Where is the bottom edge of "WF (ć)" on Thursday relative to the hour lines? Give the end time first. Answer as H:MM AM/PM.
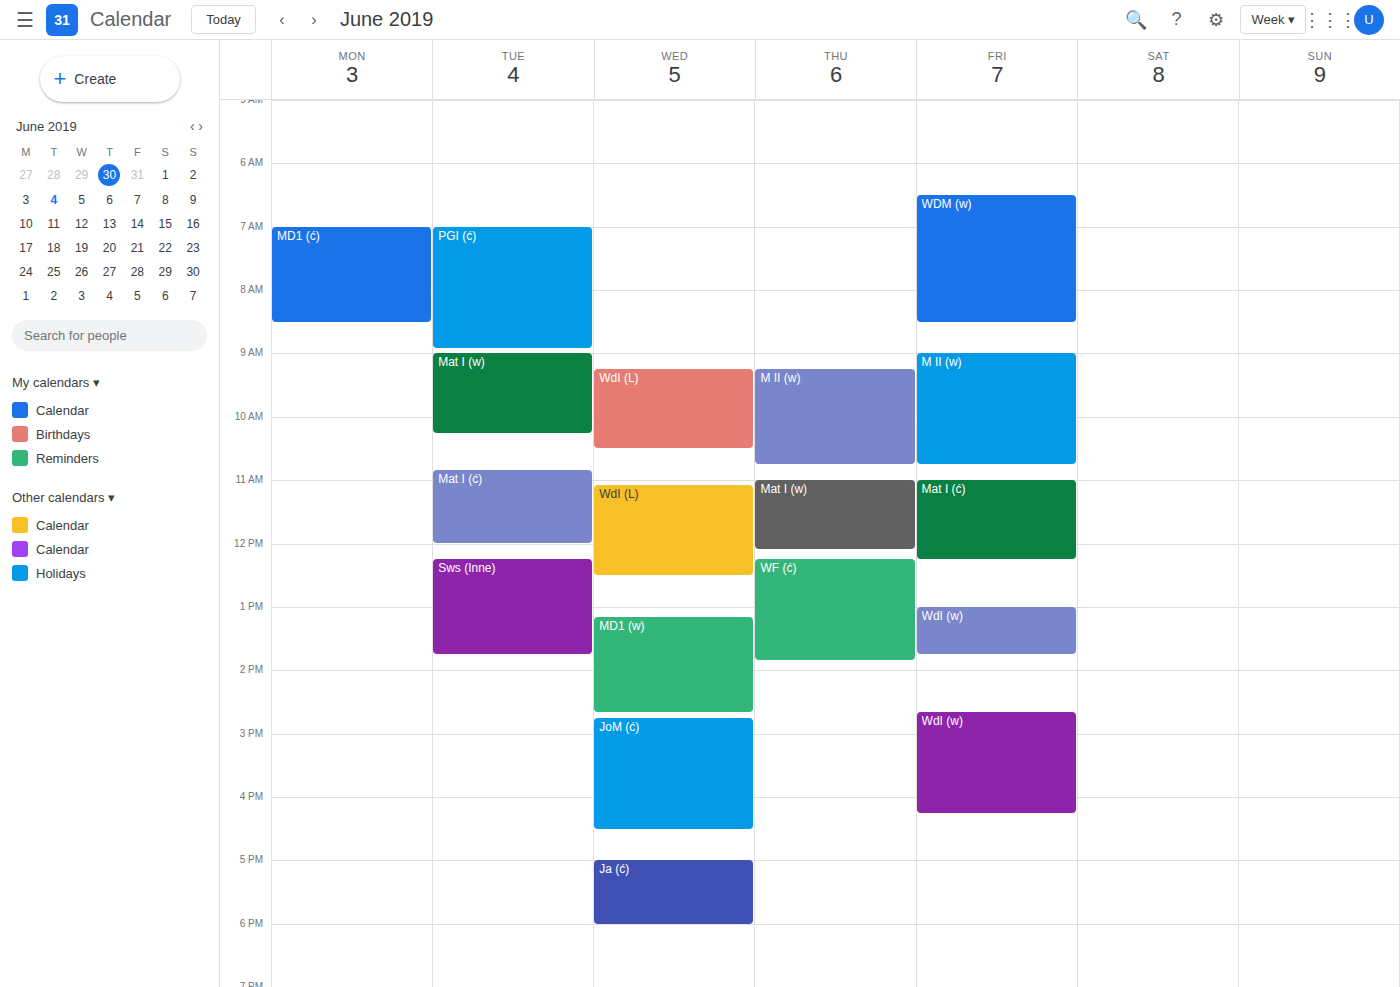
1:50 PM -- neither: 50 minutes below the 1 PM line and 10 minutes above the 2 PM line.